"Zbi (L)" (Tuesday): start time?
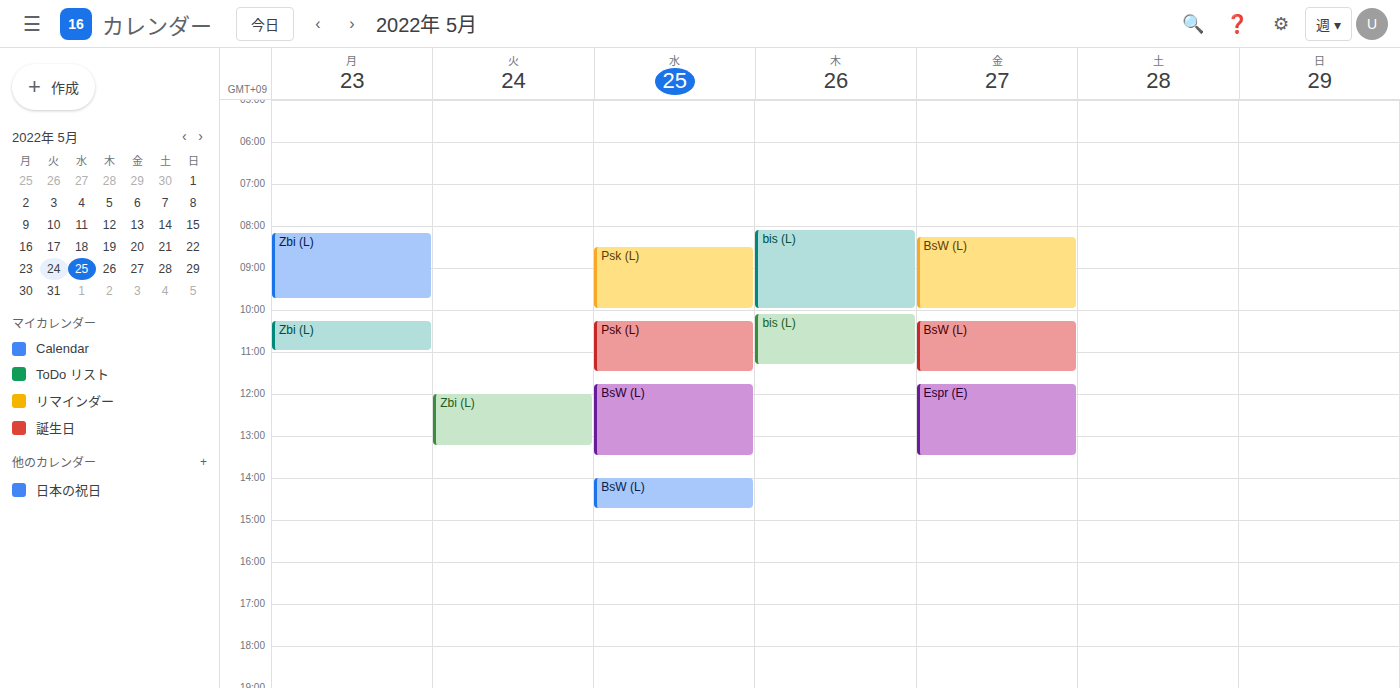
12:00 PM